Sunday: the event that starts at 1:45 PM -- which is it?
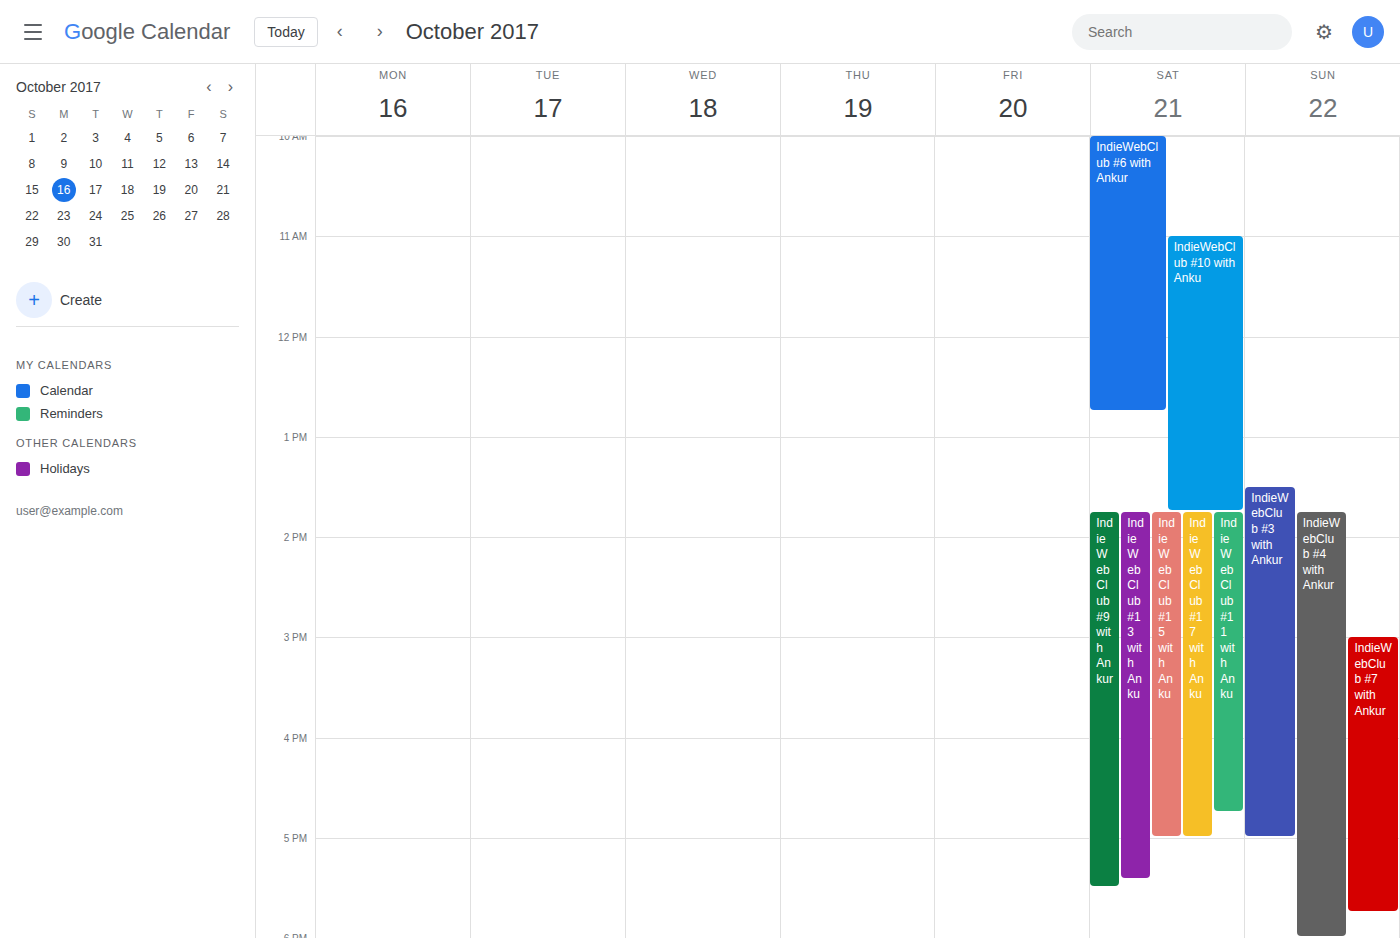
"IndieWebClub #4 with Ankur"